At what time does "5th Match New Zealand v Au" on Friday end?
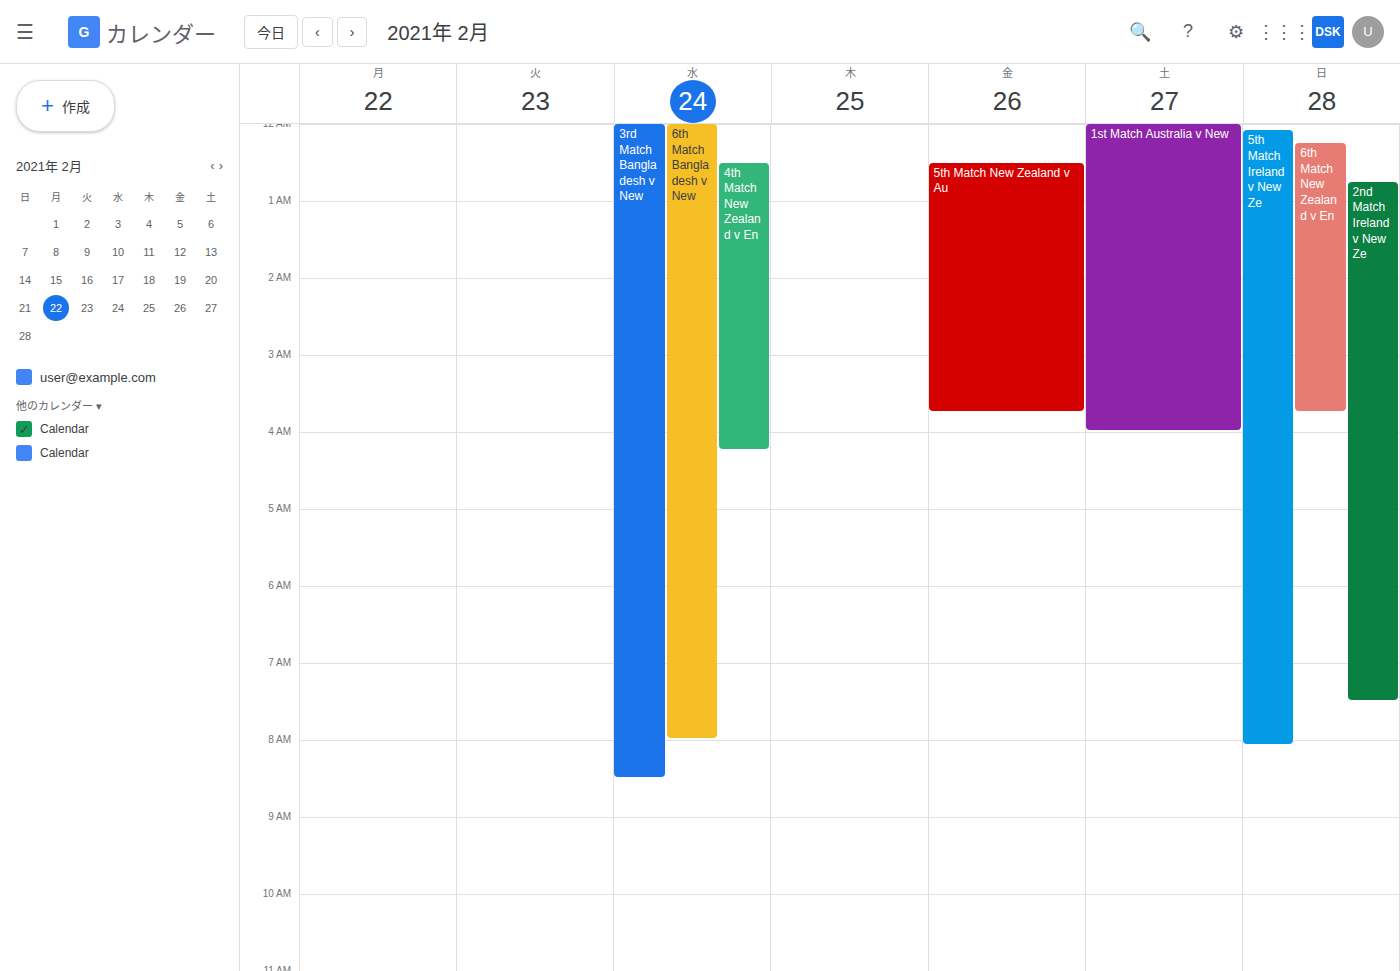
3:45 AM